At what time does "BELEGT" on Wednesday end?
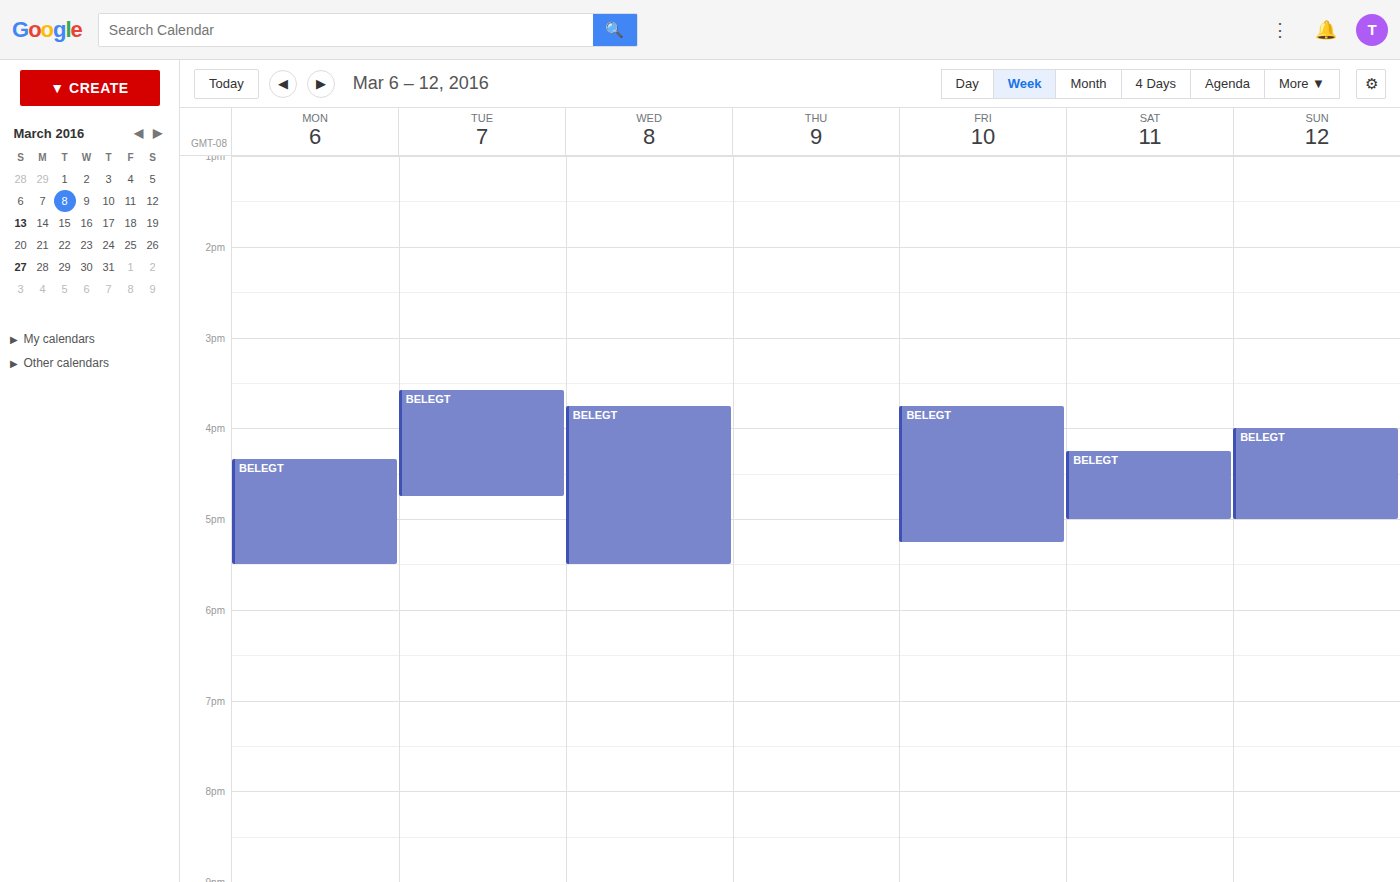
5:30 PM